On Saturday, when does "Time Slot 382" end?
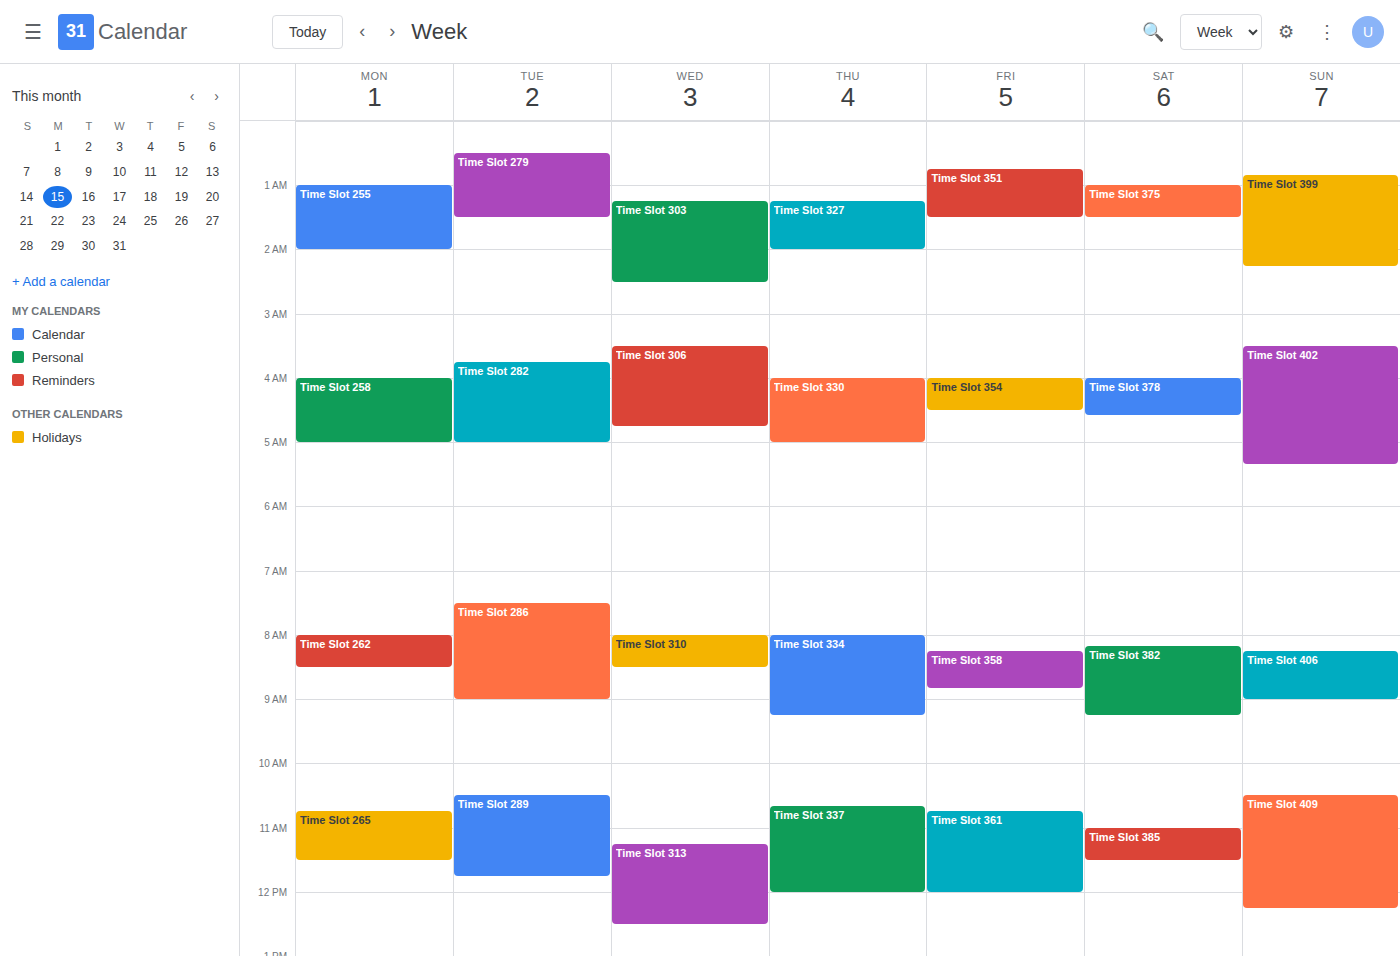
9:15 AM